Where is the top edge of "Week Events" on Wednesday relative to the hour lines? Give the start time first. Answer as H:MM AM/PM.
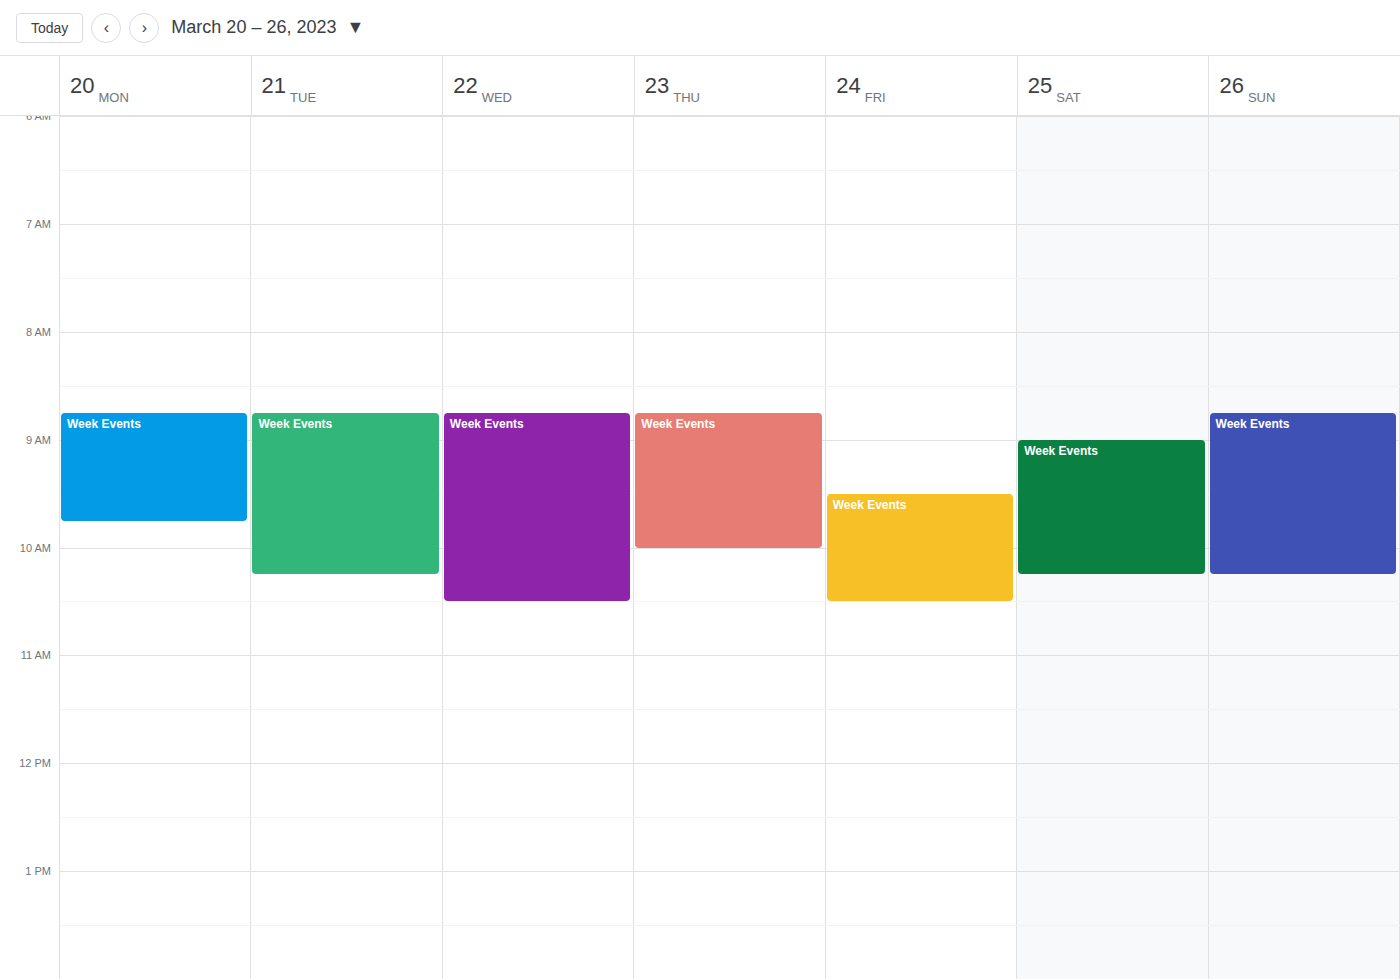
8:45 AM -- neither: three quarters of the way from the 8 AM line to the 9 AM line.